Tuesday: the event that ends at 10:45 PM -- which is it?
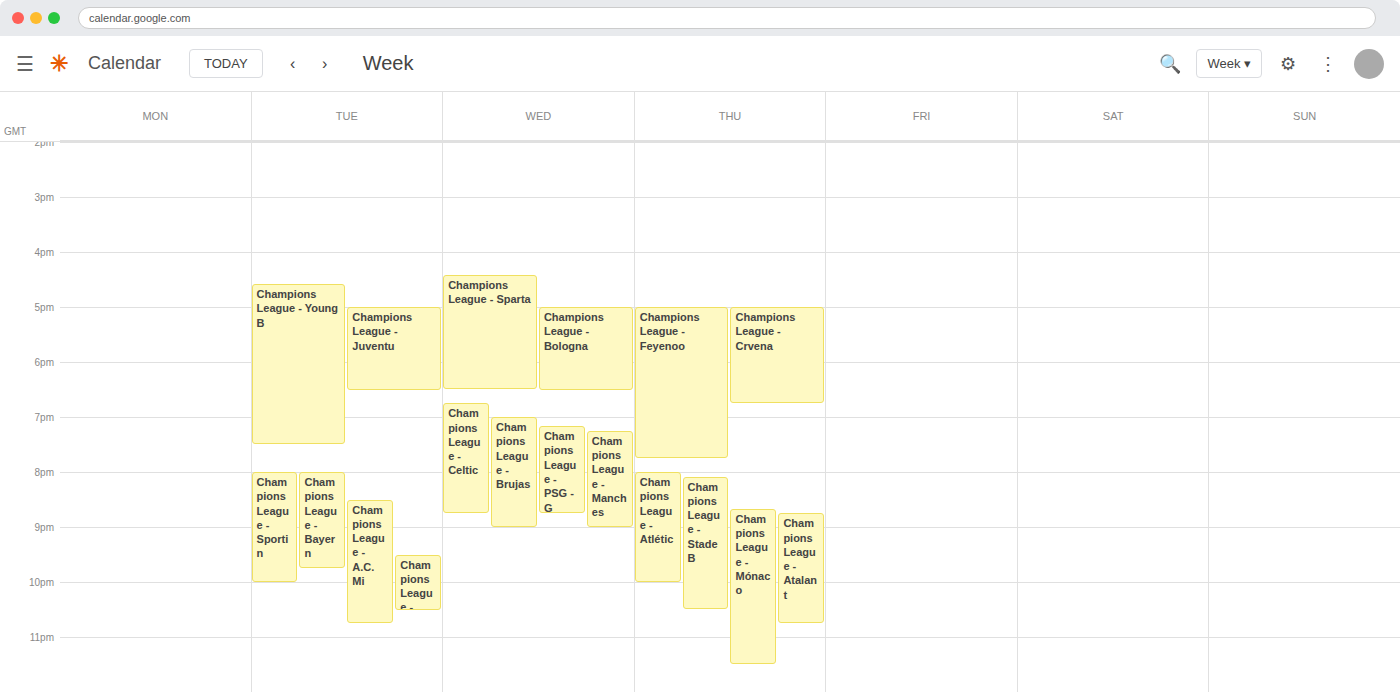
"Champions League - A.C. Mi"